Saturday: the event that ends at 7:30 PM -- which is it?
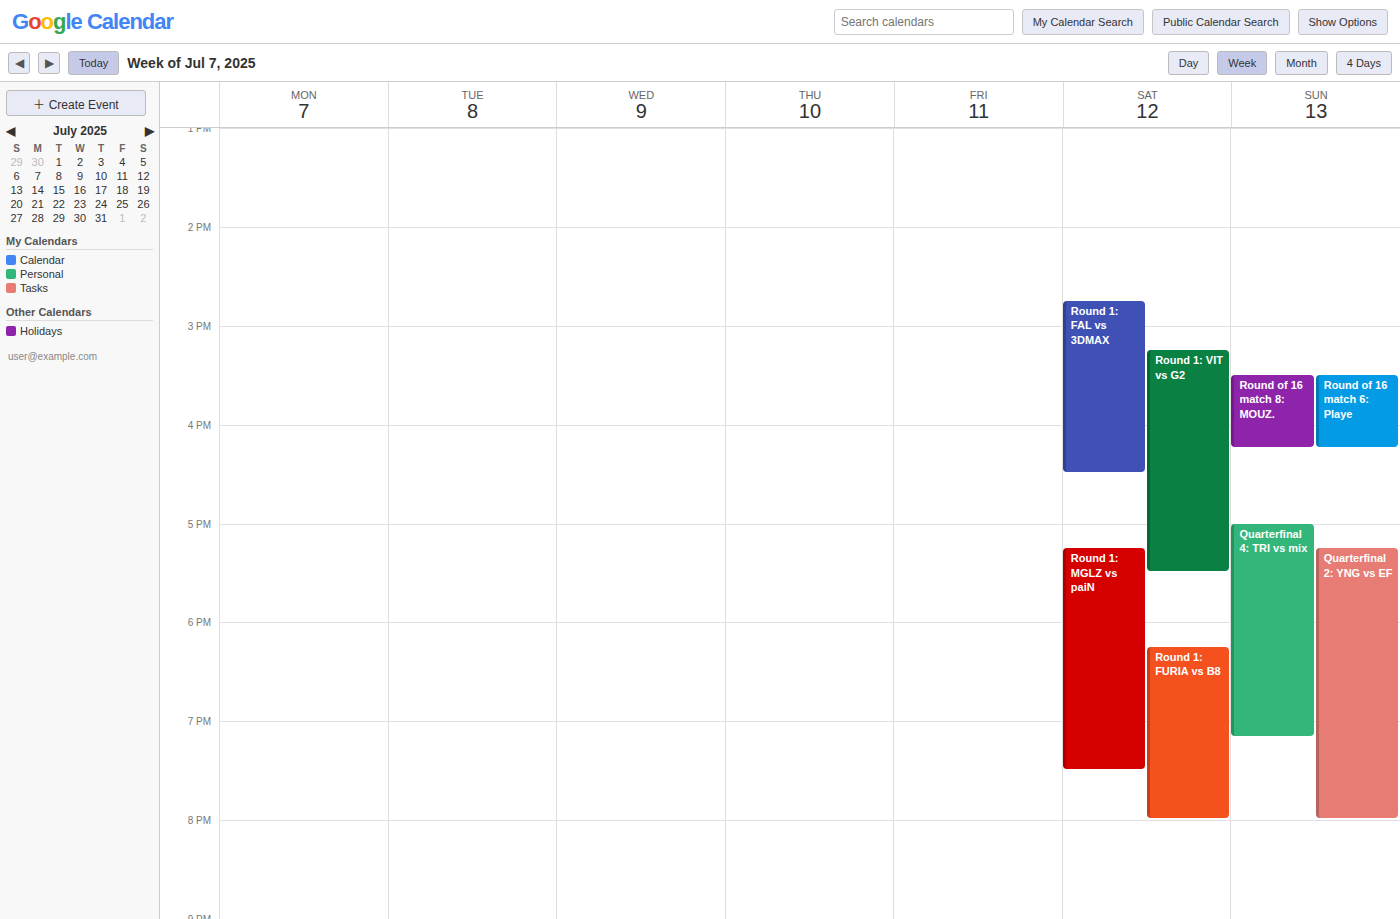
"Round 1: MGLZ vs paiN"